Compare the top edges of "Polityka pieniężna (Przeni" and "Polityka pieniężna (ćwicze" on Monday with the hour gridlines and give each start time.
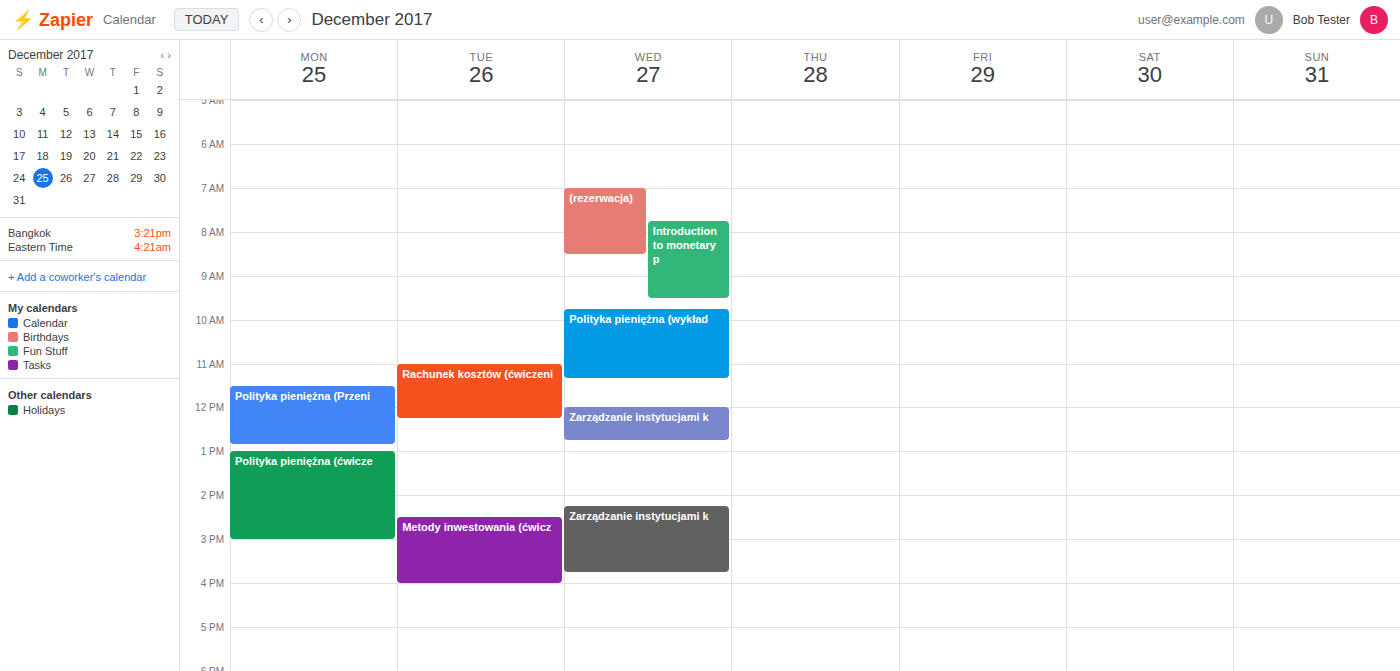
"Polityka pieniężna (Przeni": 11:30 AM, halfway between the 11 AM and 12 PM lines. "Polityka pieniężna (ćwicze": 1:00 PM, exactly on the 1 PM line.